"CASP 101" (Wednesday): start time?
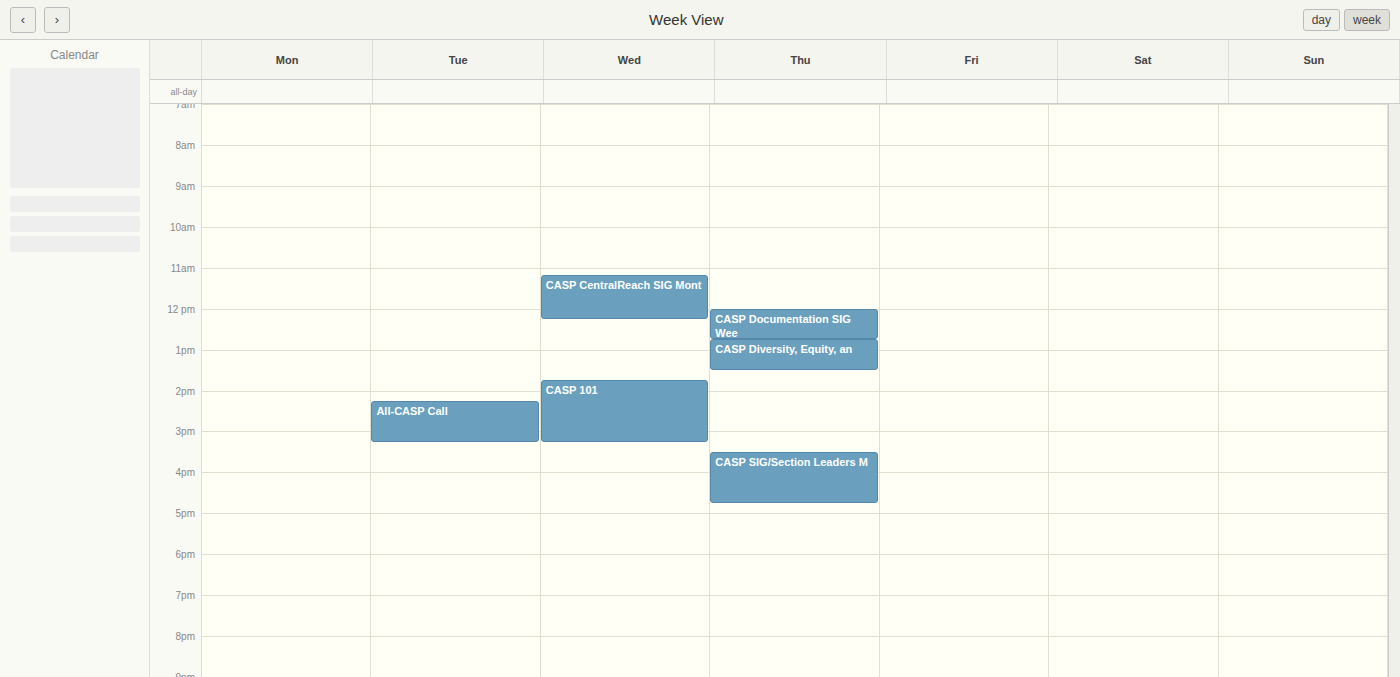
13:45